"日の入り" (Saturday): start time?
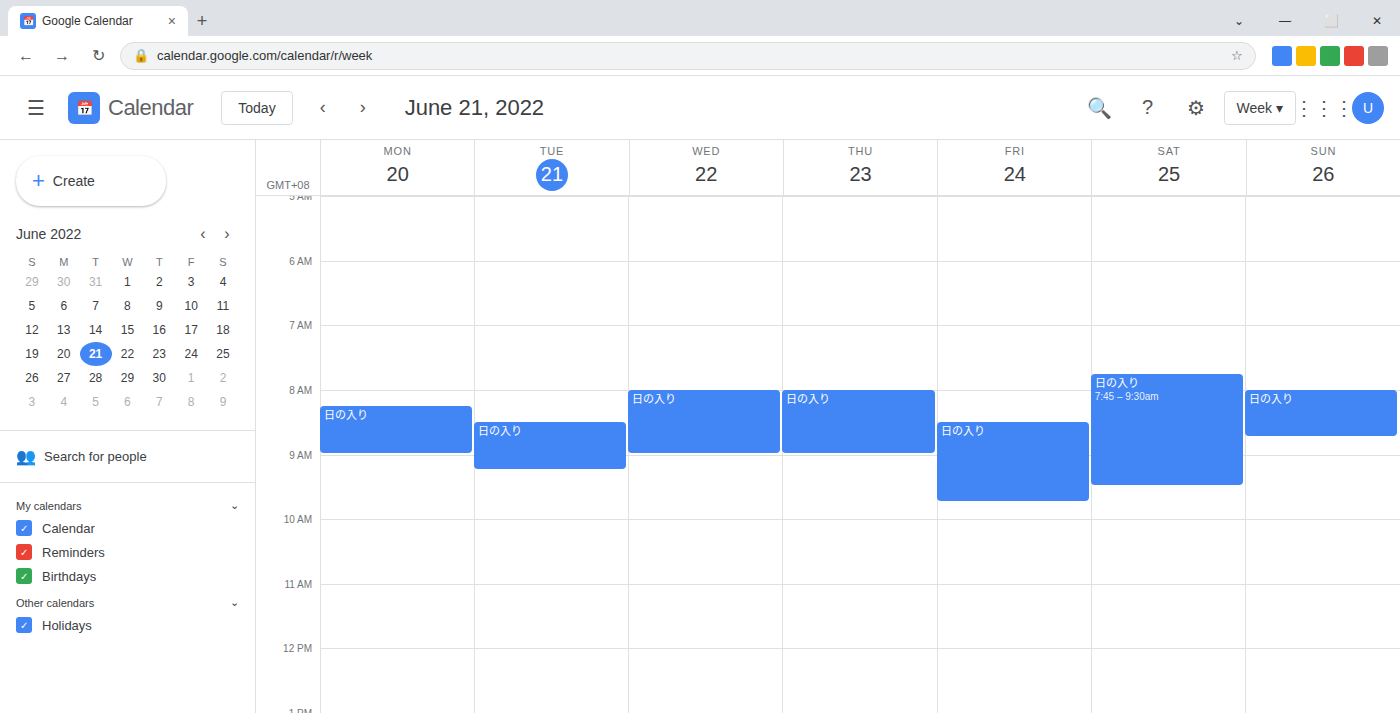
07:45